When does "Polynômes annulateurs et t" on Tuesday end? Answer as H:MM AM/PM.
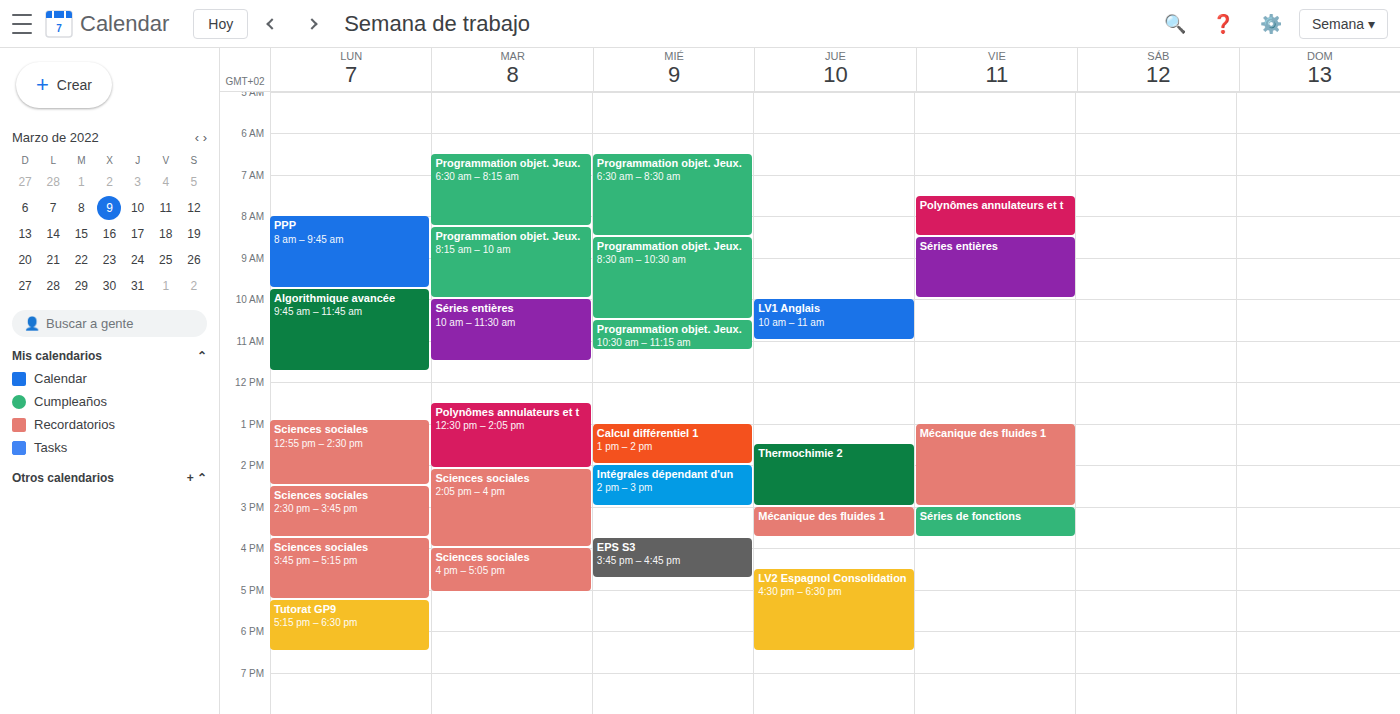
2:05 PM